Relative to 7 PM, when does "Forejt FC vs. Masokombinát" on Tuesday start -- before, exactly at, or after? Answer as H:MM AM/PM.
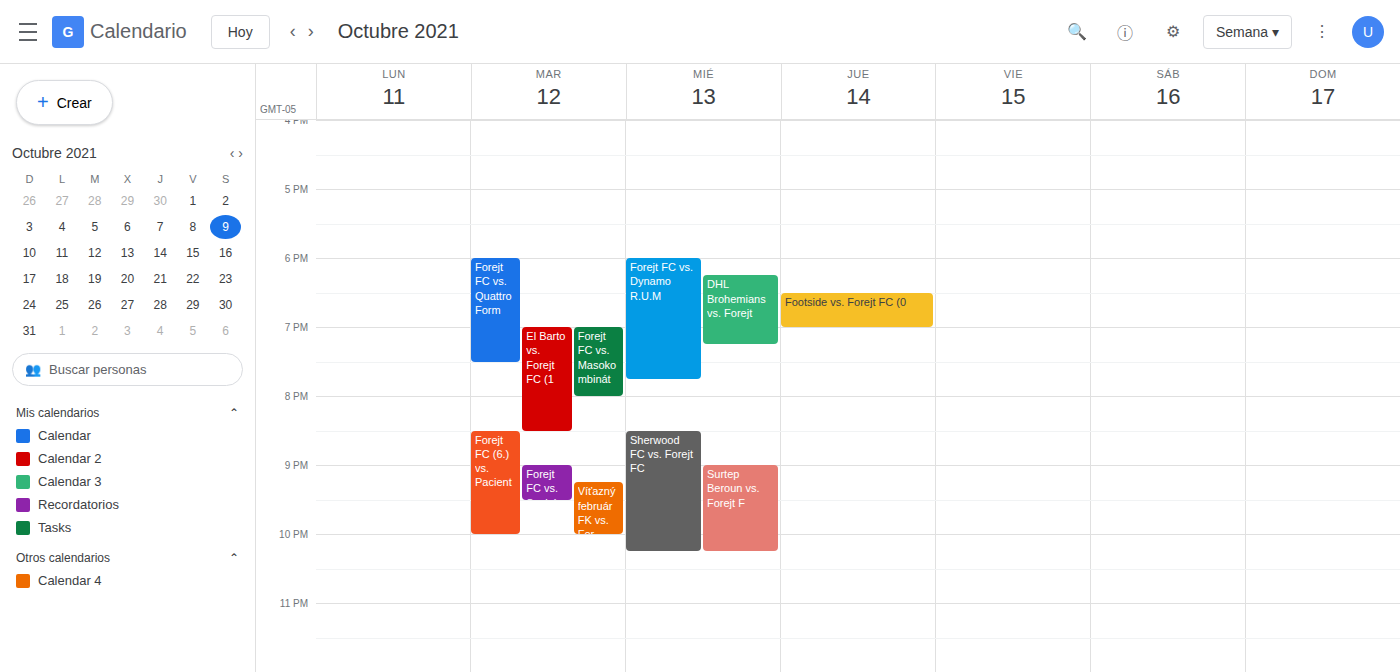
7:00 PM -- exactly at 7 PM, on the 7 PM line.